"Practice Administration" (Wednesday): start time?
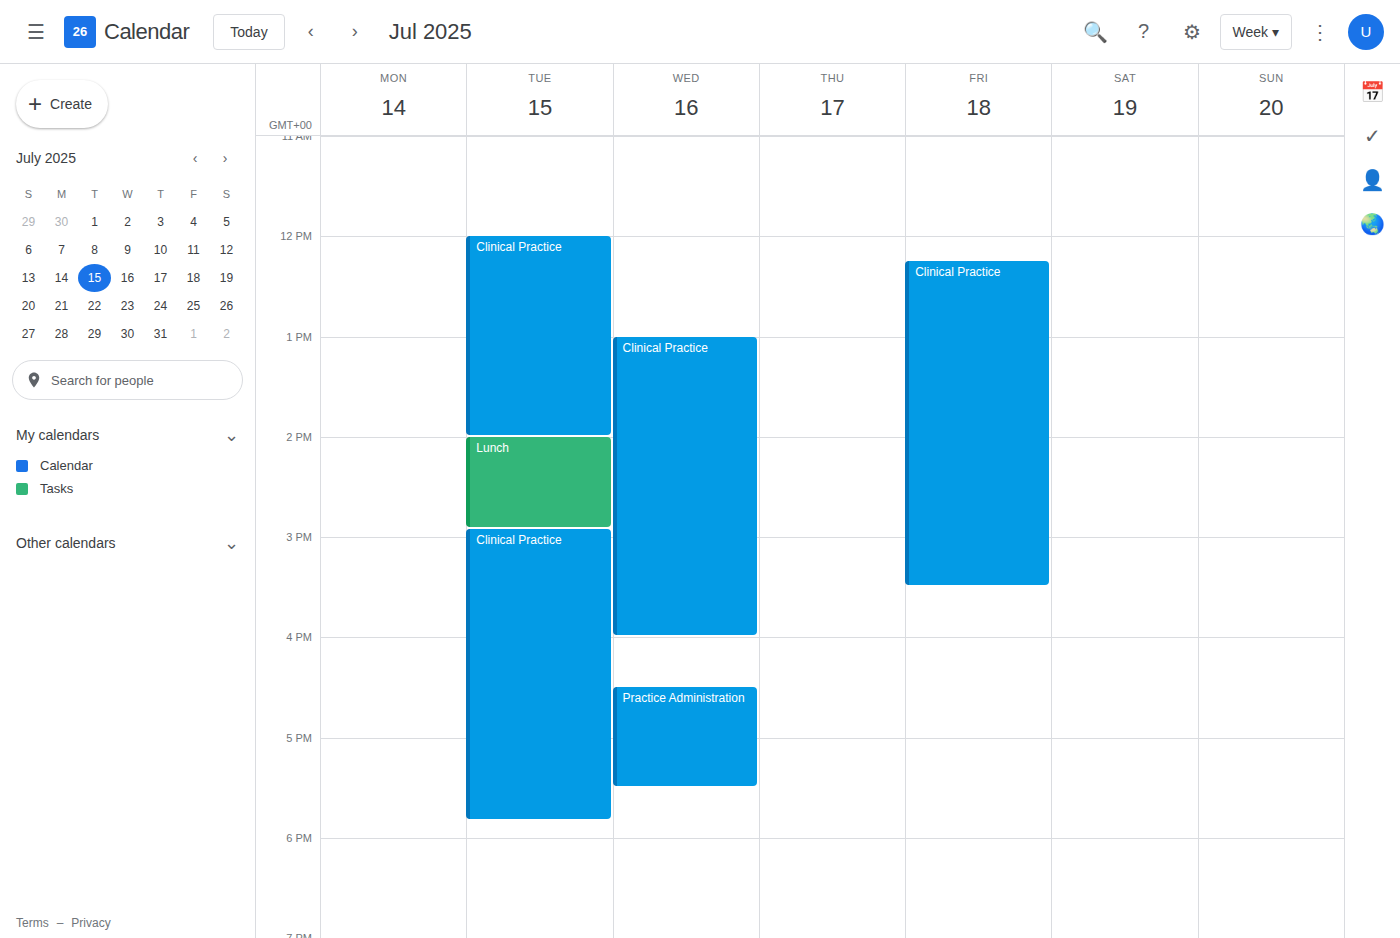
16:30